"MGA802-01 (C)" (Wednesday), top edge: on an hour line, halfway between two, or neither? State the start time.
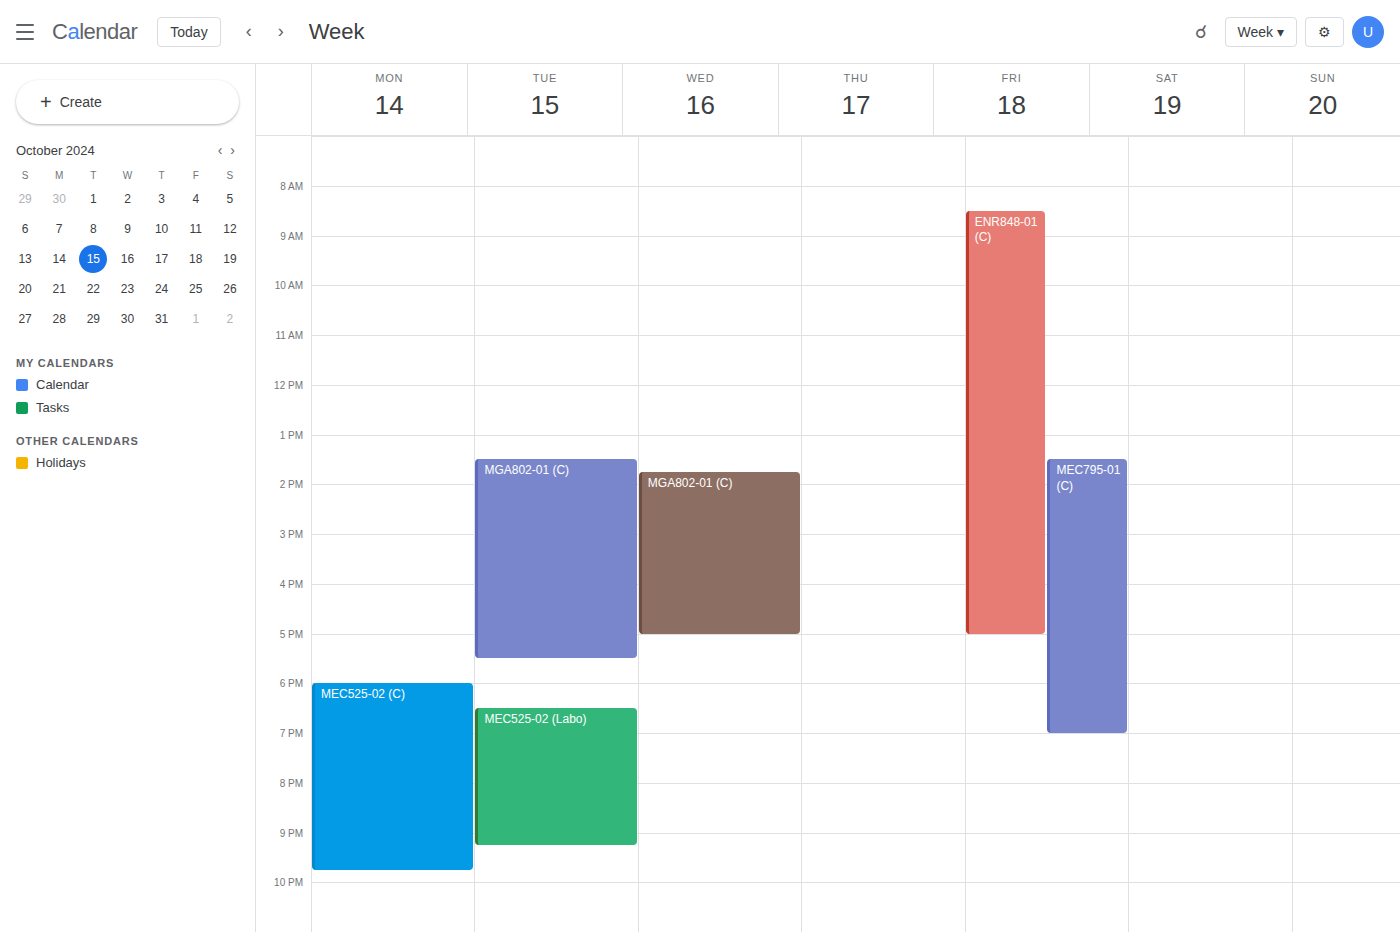
1:45 PM -- neither: three quarters of the way from the 1 PM line to the 2 PM line.